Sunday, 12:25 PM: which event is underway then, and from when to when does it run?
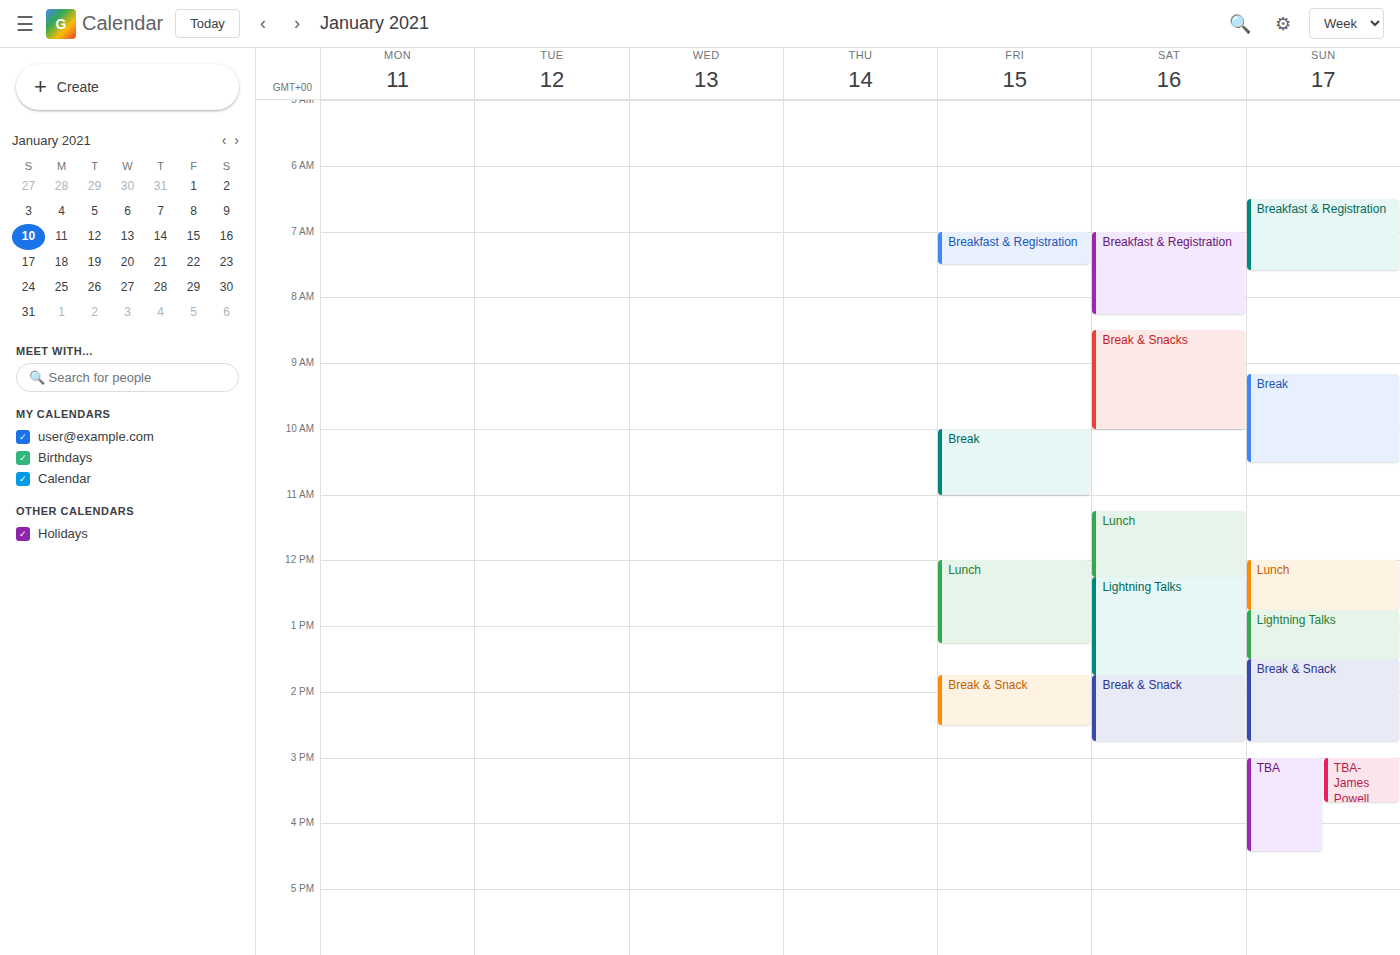
"Lunch", 12:00 PM to 12:45 PM